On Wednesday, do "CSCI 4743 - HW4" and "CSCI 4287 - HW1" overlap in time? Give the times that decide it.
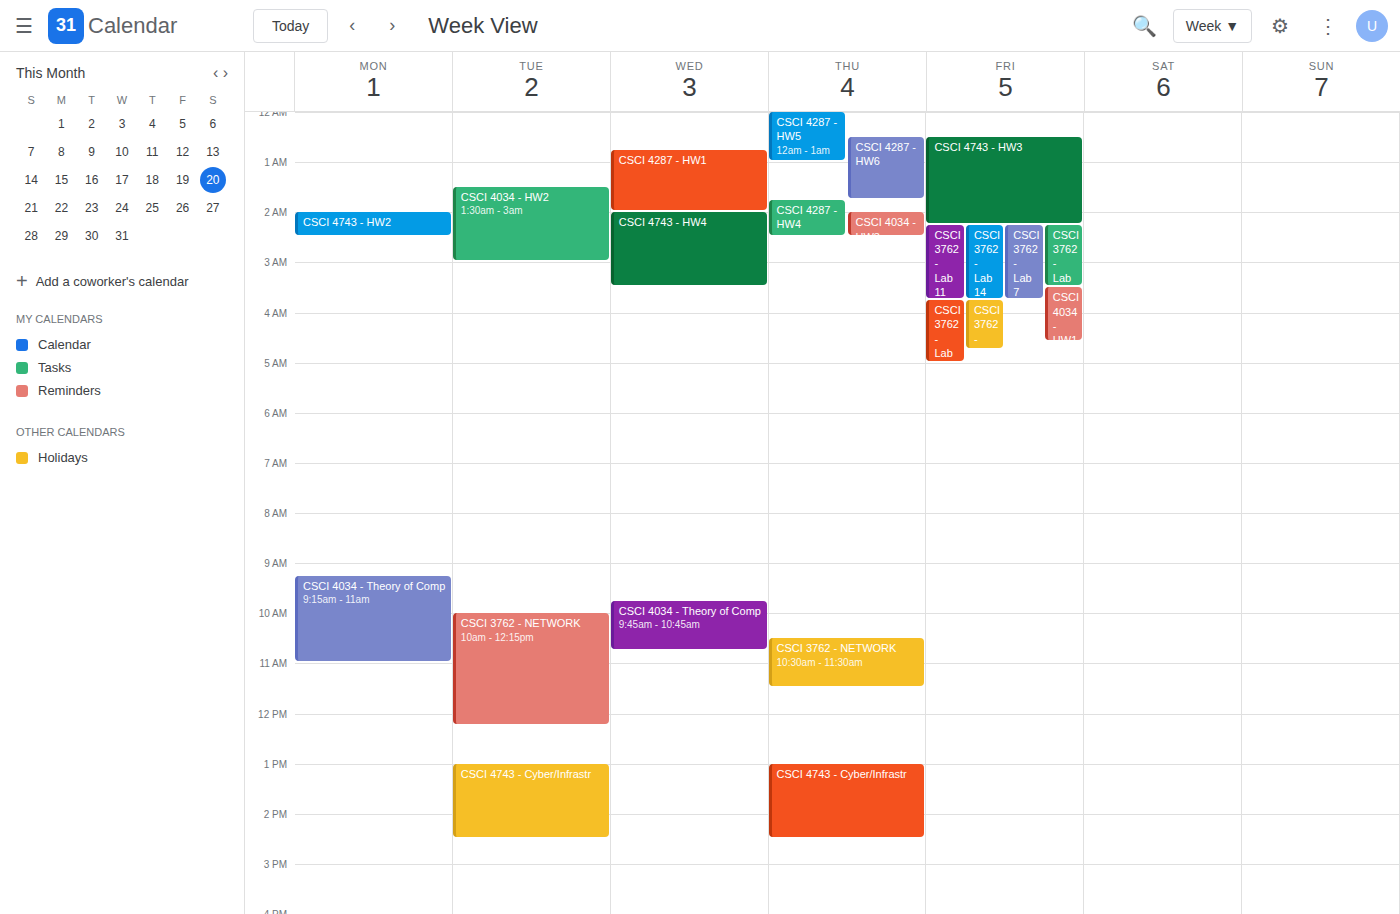
"CSCI 4287 - HW1" ends at 2:00 AM, exactly when "CSCI 4743 - HW4" starts -- they touch but do not overlap.